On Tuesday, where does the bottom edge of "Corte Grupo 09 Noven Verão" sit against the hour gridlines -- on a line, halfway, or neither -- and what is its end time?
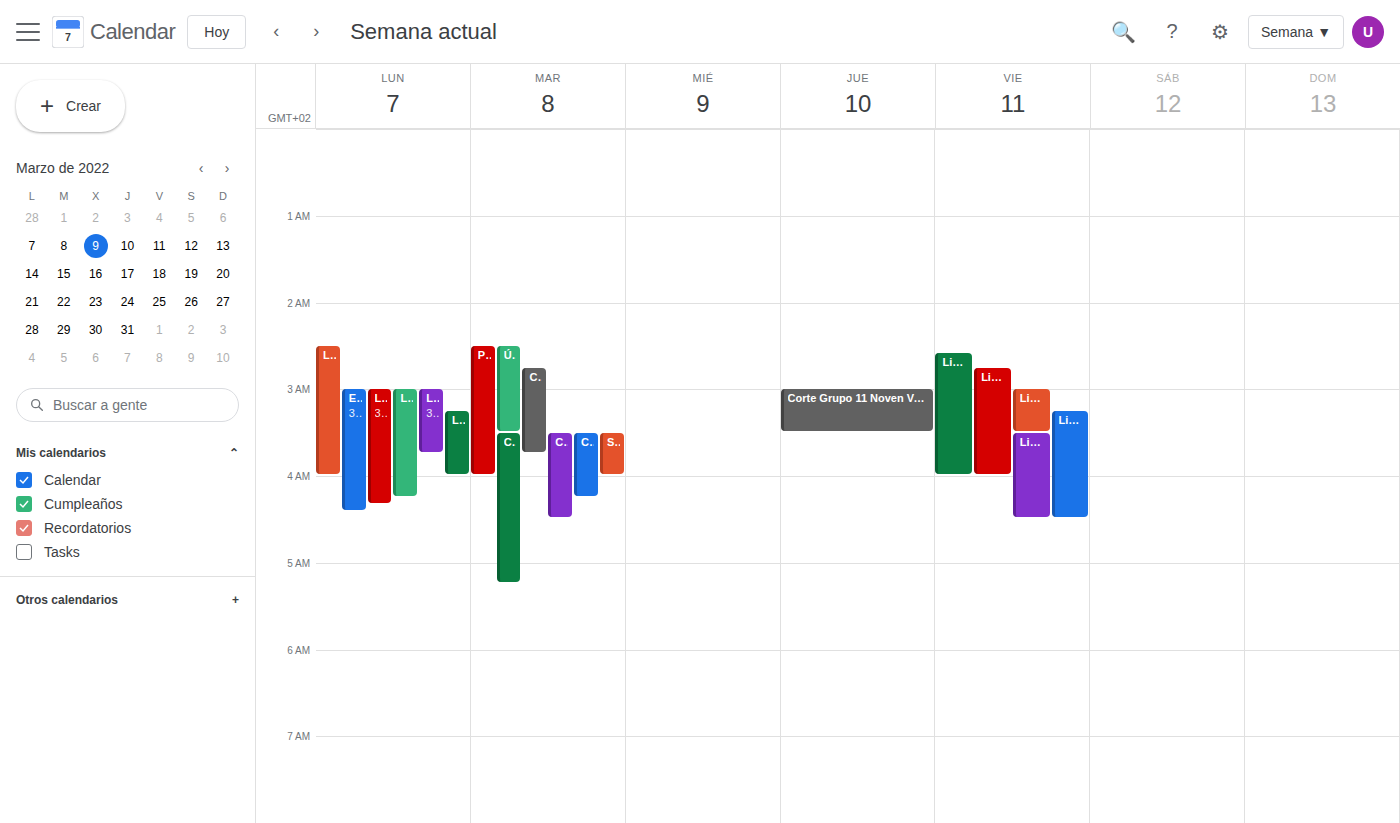
5:15 AM -- neither: a quarter of the way from the 5 AM line to the 6 AM line.